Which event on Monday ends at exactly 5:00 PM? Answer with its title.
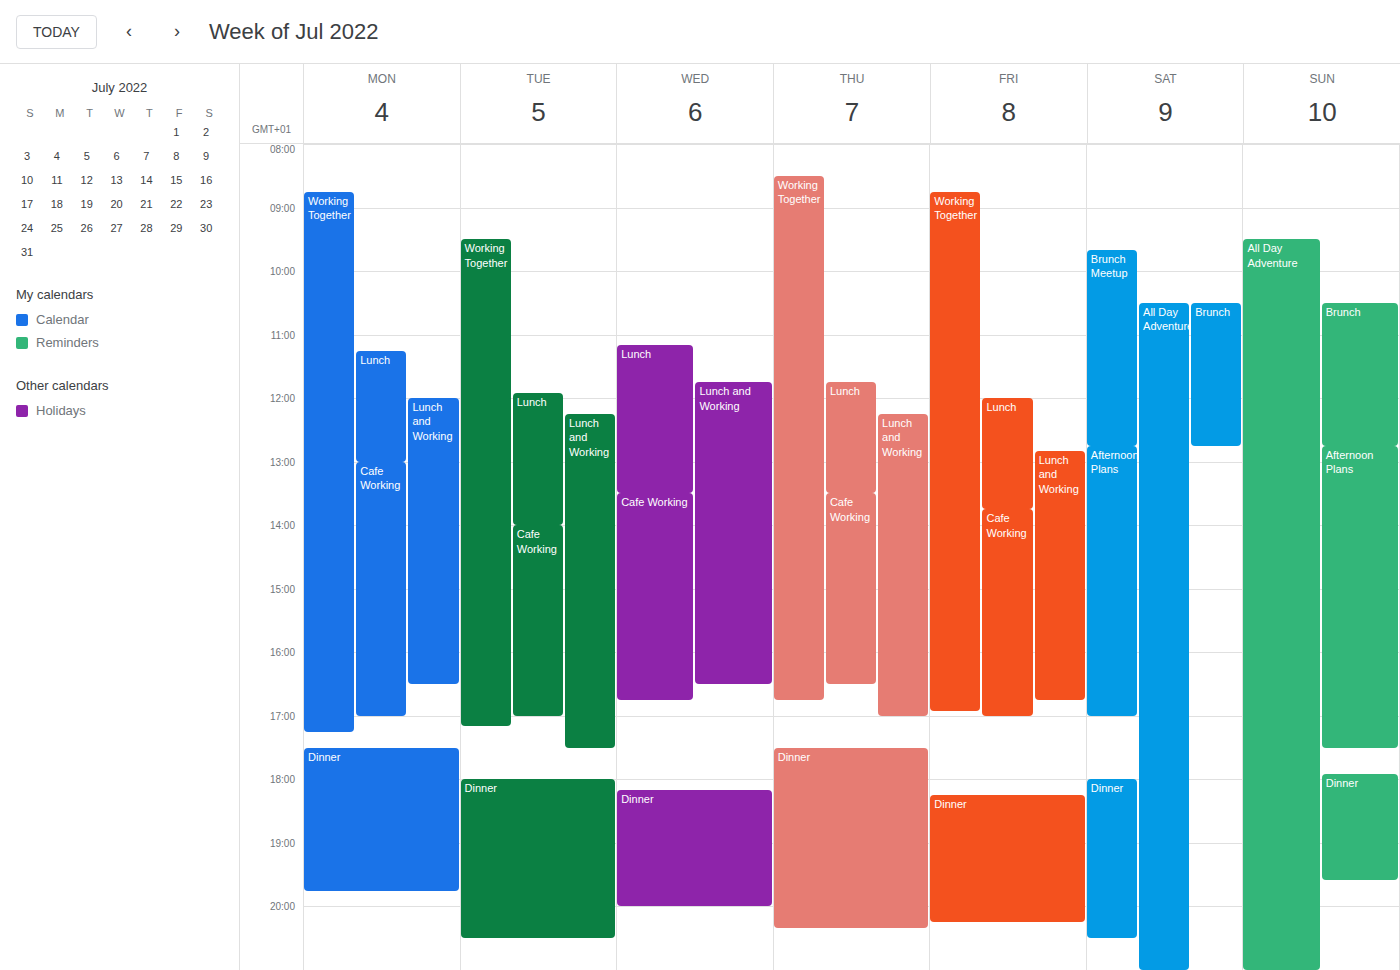
"Cafe Working"